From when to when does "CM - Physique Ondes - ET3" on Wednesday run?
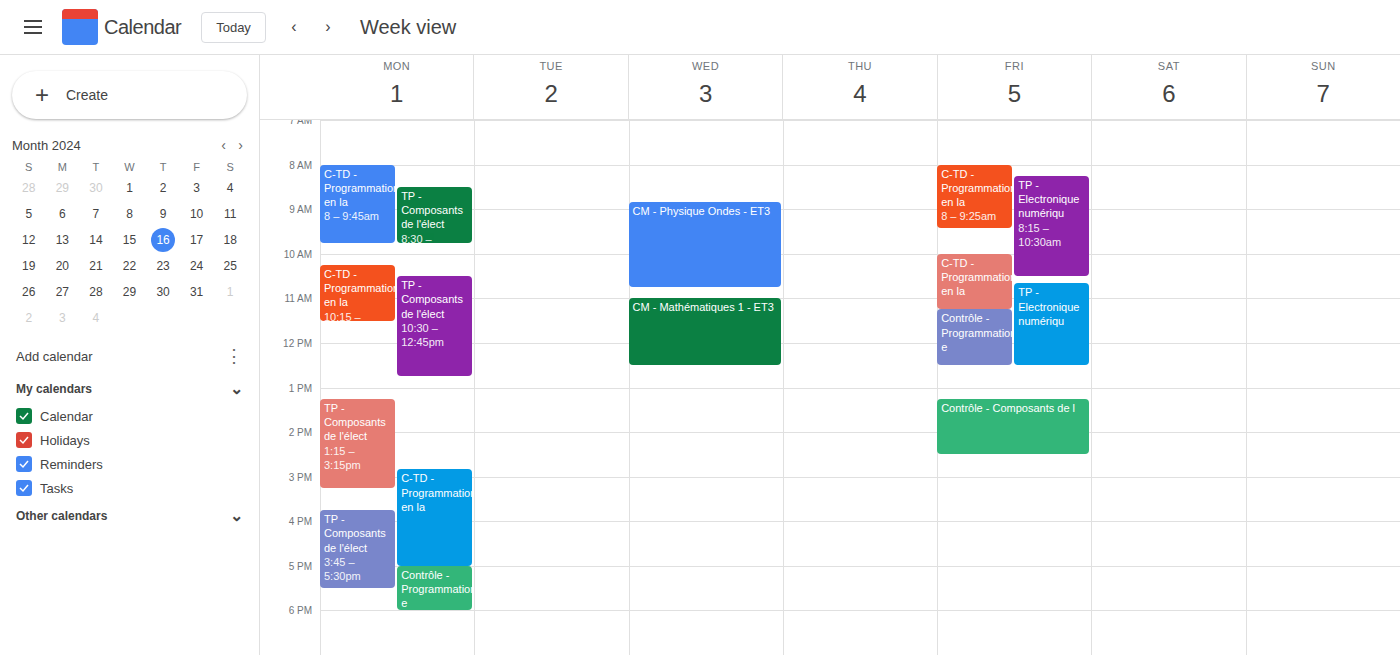
08:50 to 10:45